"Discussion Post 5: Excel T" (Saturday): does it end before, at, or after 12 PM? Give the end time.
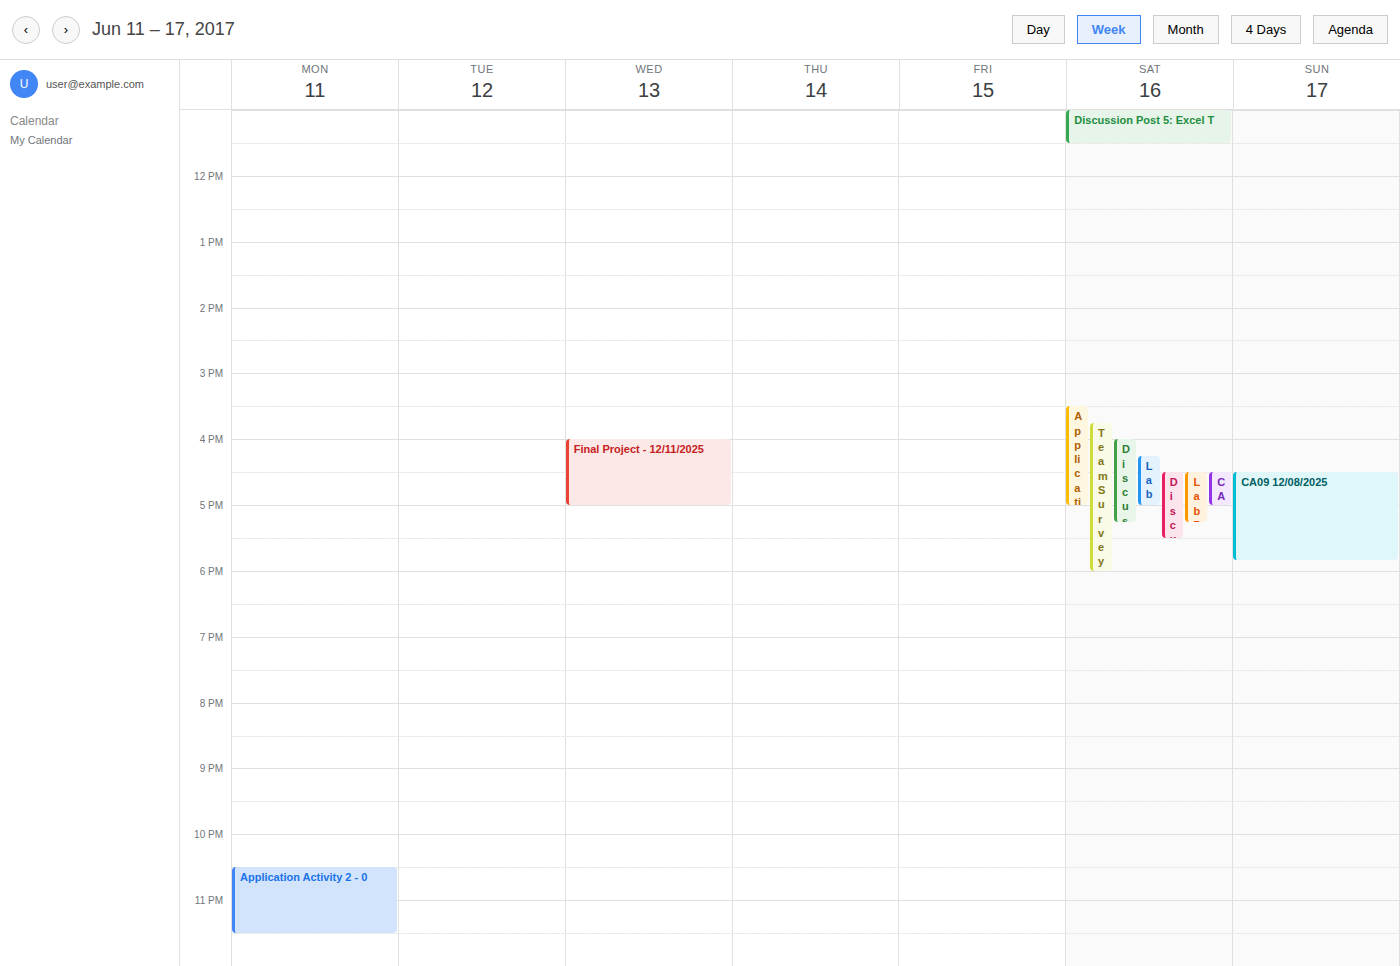
11:30 AM -- before 12 PM, 30 minutes above the 12 PM line.